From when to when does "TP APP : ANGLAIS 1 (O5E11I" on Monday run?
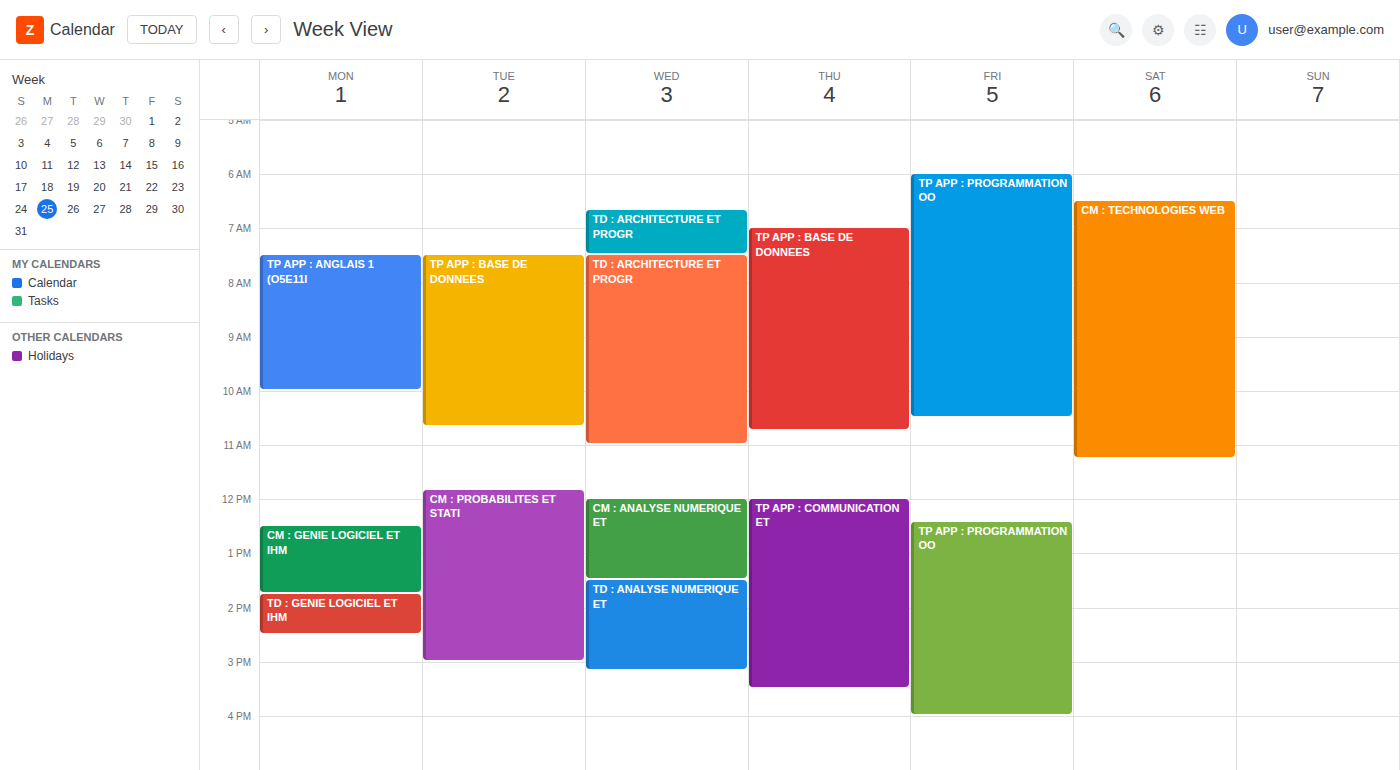
7:30 AM to 10:00 AM